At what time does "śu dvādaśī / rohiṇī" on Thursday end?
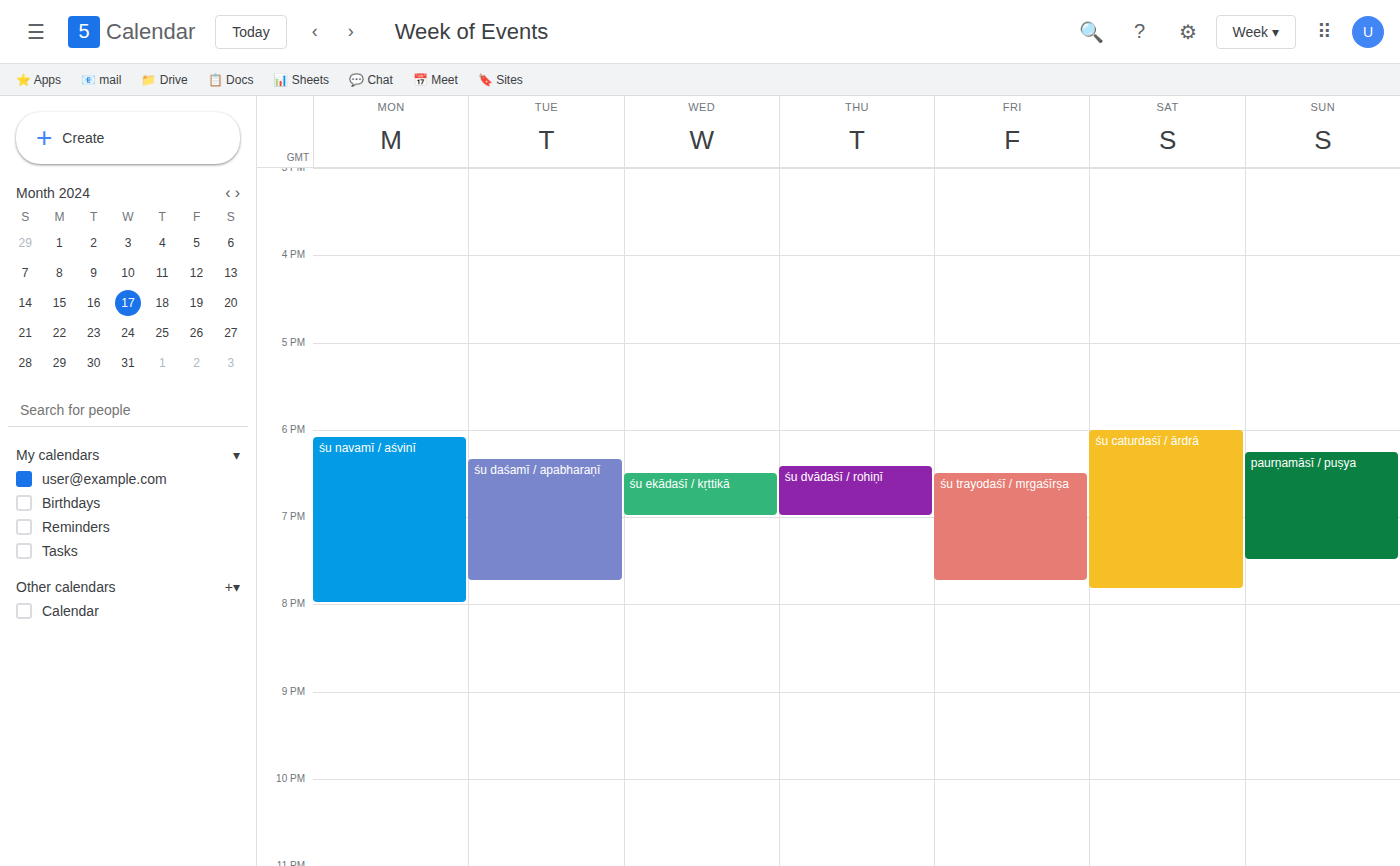
7:00 PM